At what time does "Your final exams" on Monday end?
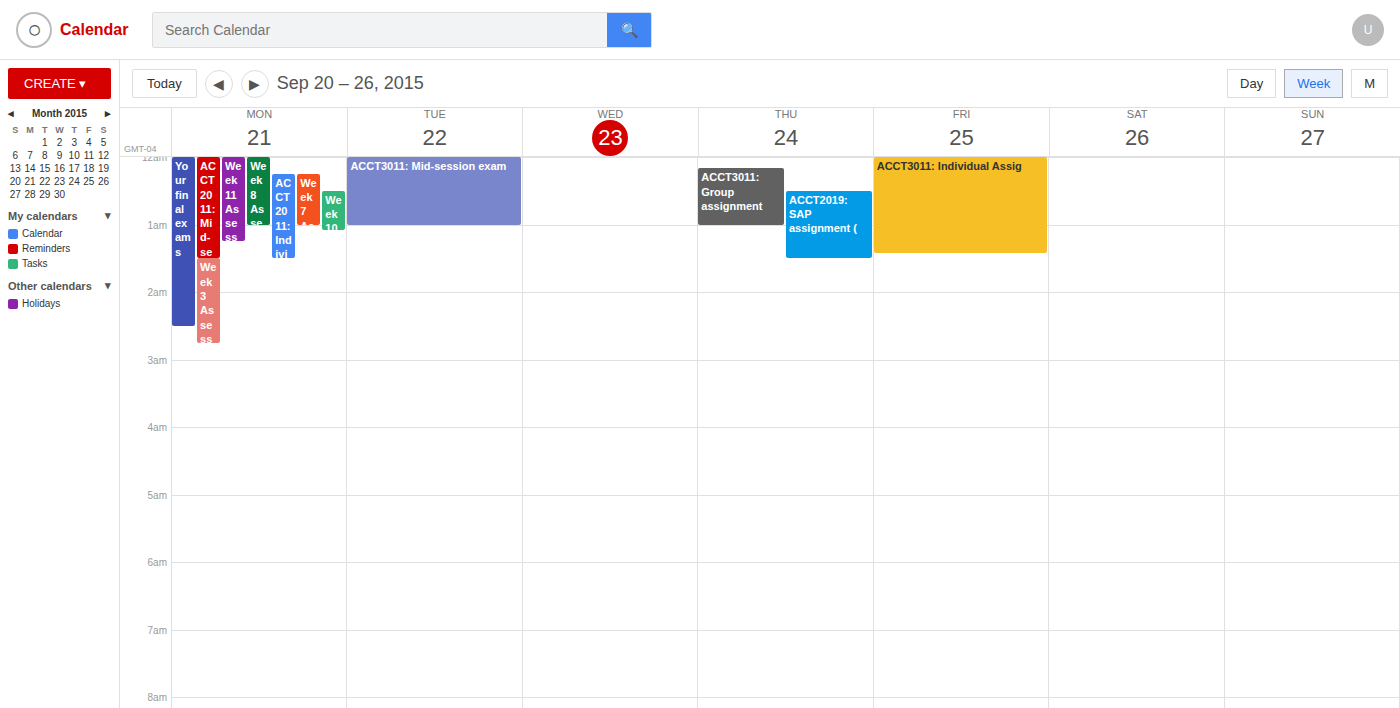
2:30 AM